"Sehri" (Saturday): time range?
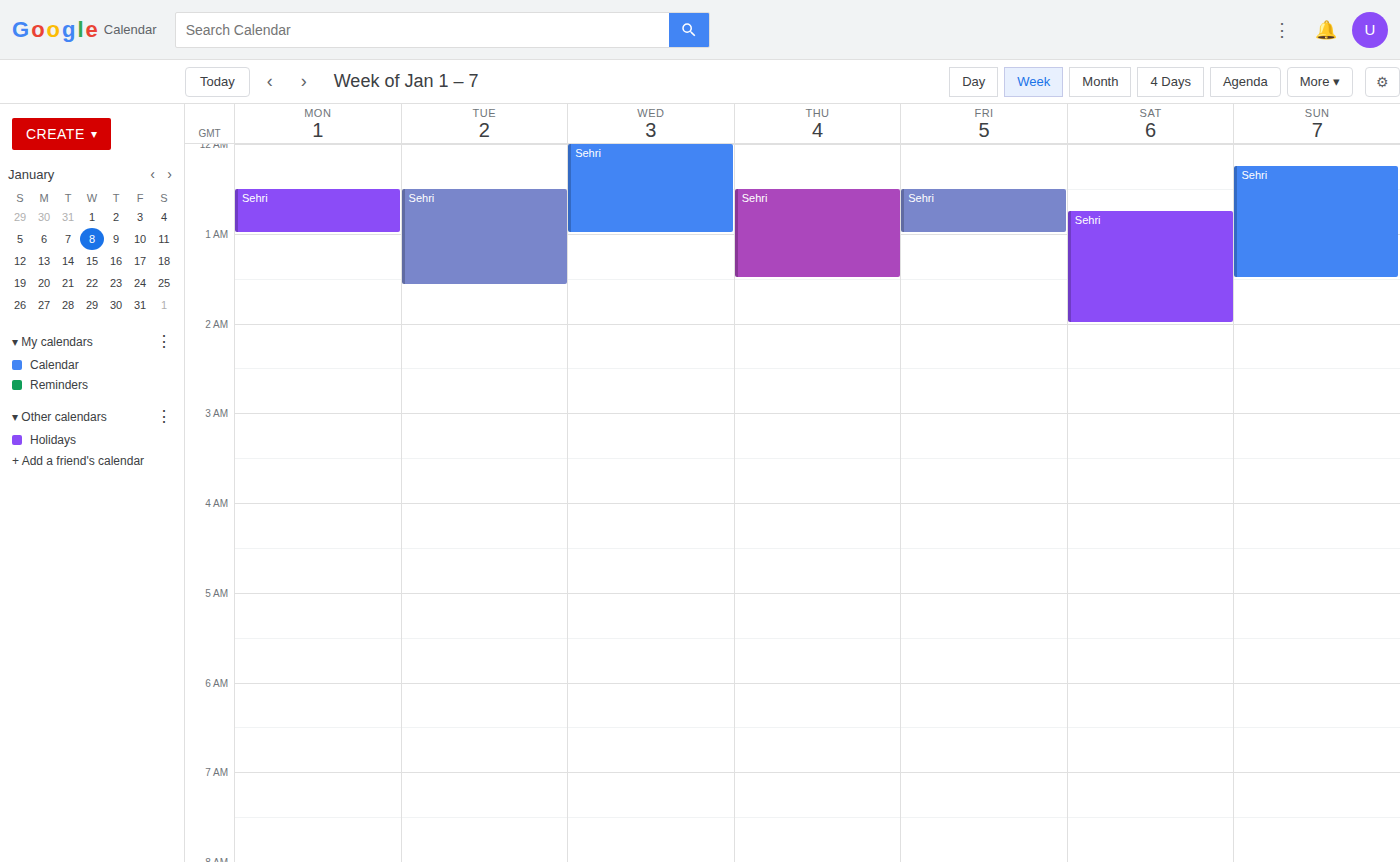
12:45 AM to 2:00 AM